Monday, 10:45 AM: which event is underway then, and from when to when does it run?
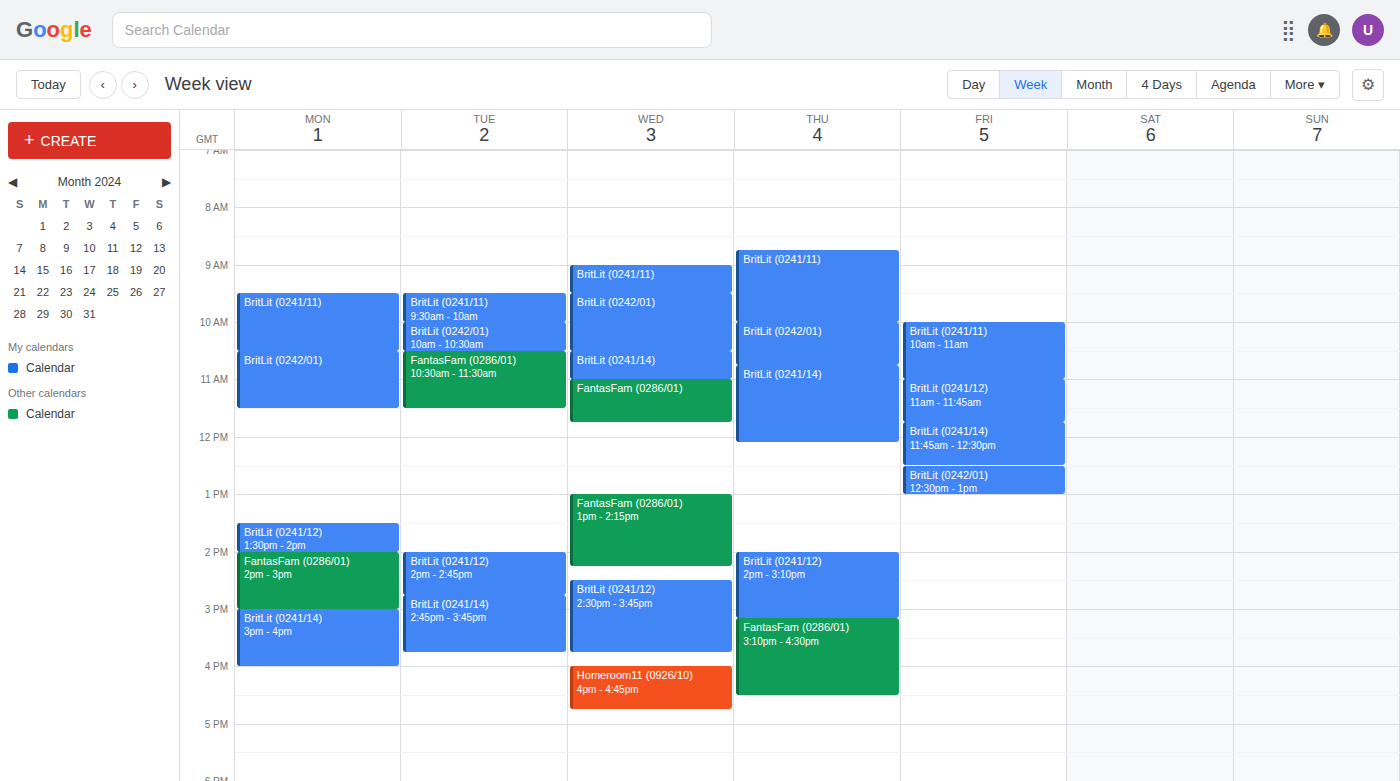
"BritLit (0242/01)", 10:30 AM to 11:30 AM